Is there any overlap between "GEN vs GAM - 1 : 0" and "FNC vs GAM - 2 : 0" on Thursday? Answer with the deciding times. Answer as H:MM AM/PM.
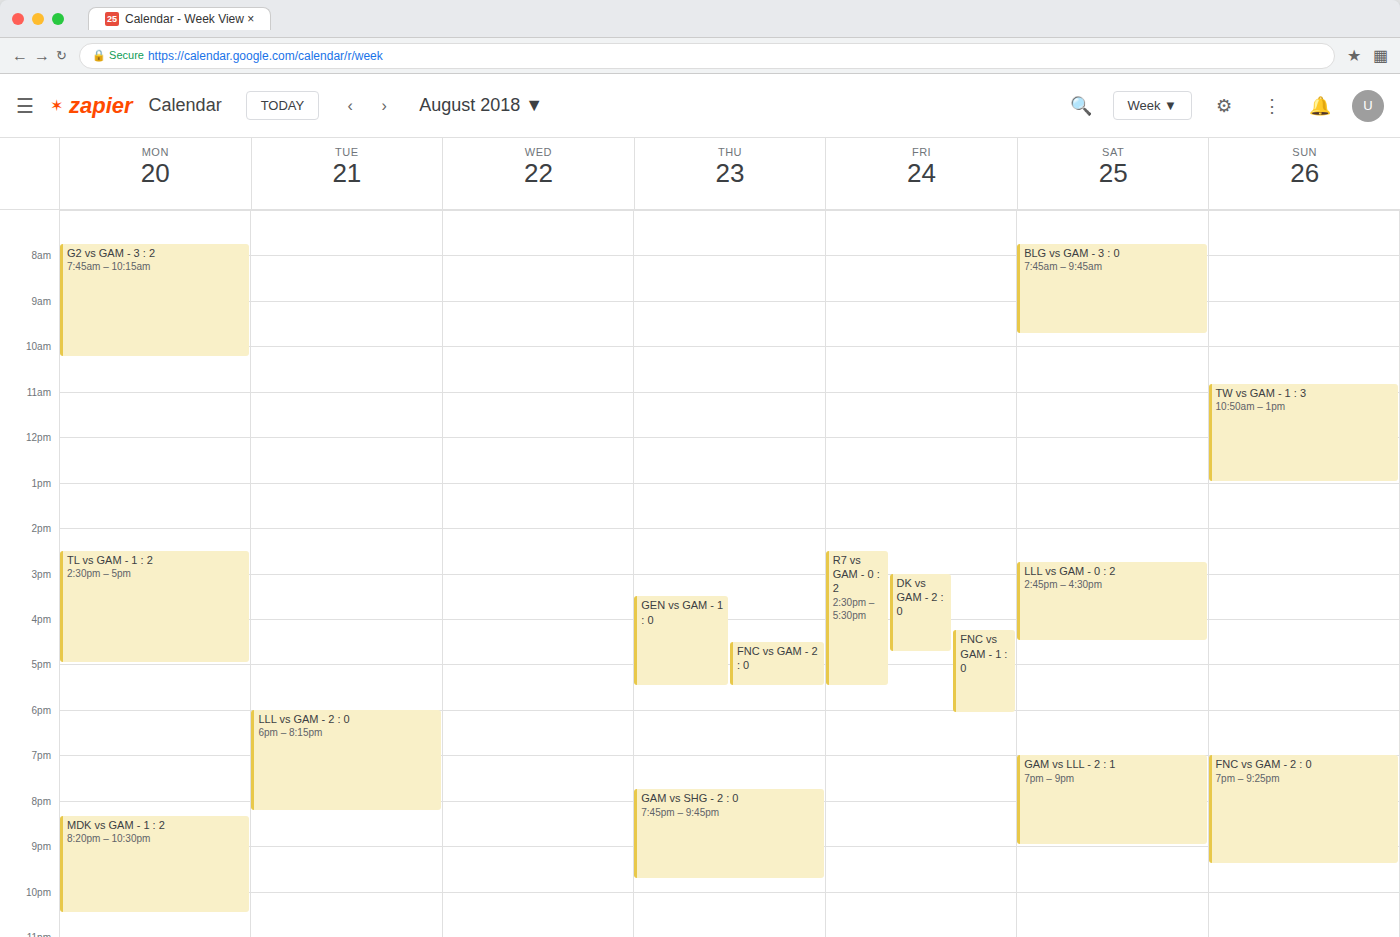
"FNC vs GAM - 2 : 0" starts at 4:30 PM, before "GEN vs GAM - 1 : 0" ends at 5:30 PM -- they overlap.